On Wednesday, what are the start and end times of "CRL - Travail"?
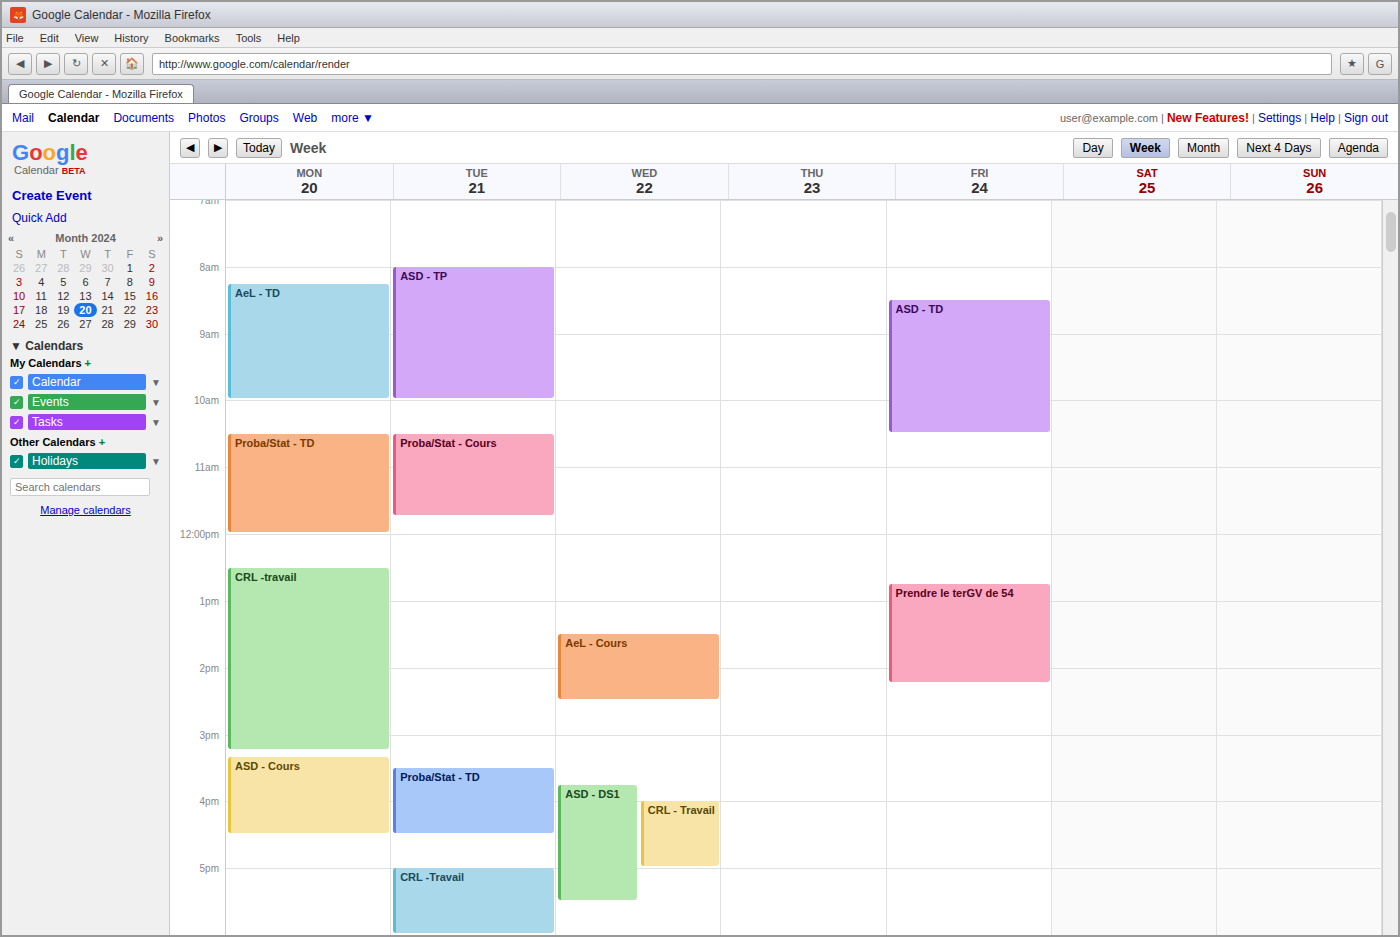
4:00 PM to 5:00 PM